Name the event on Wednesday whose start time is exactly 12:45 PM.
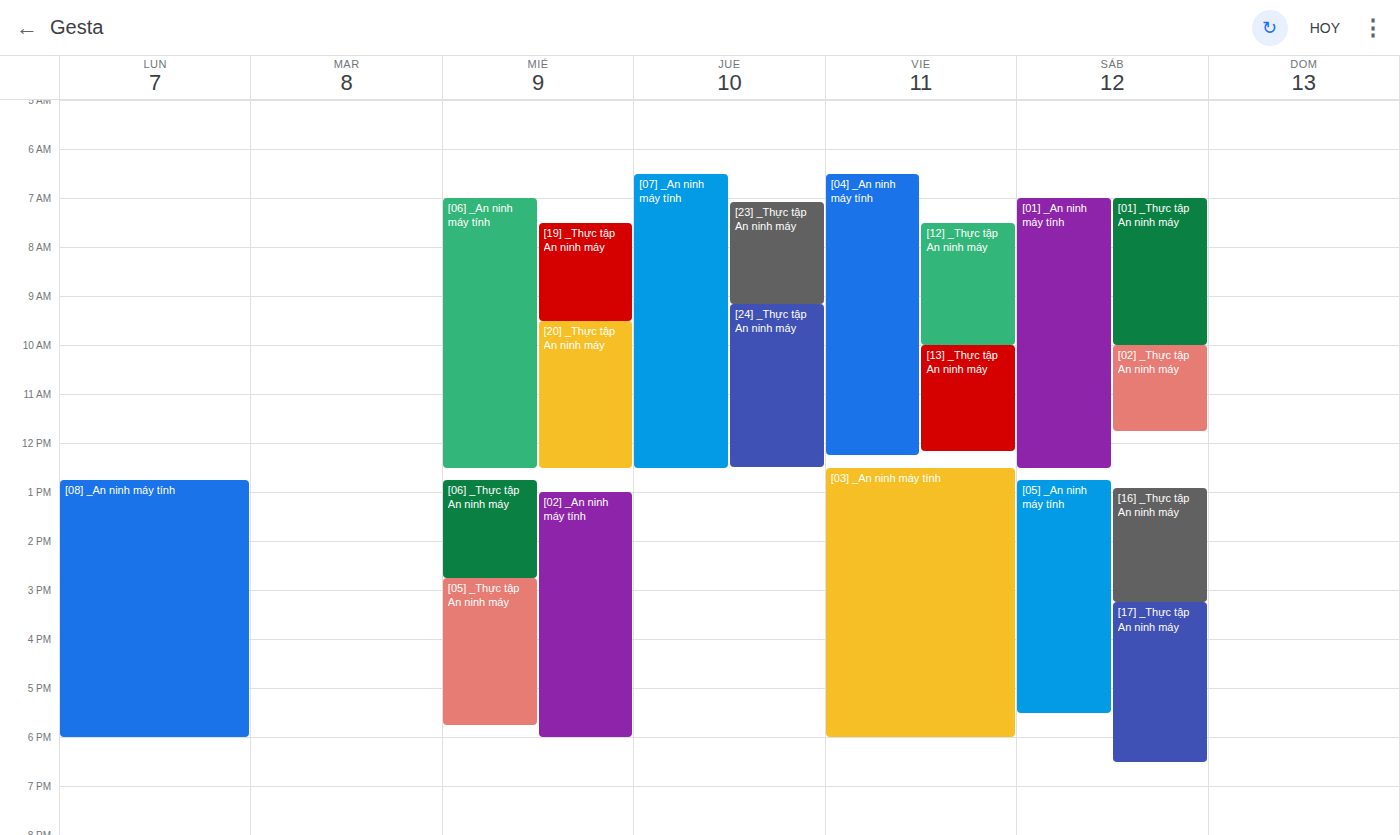
"[06] _Thực tập An ninh máy"